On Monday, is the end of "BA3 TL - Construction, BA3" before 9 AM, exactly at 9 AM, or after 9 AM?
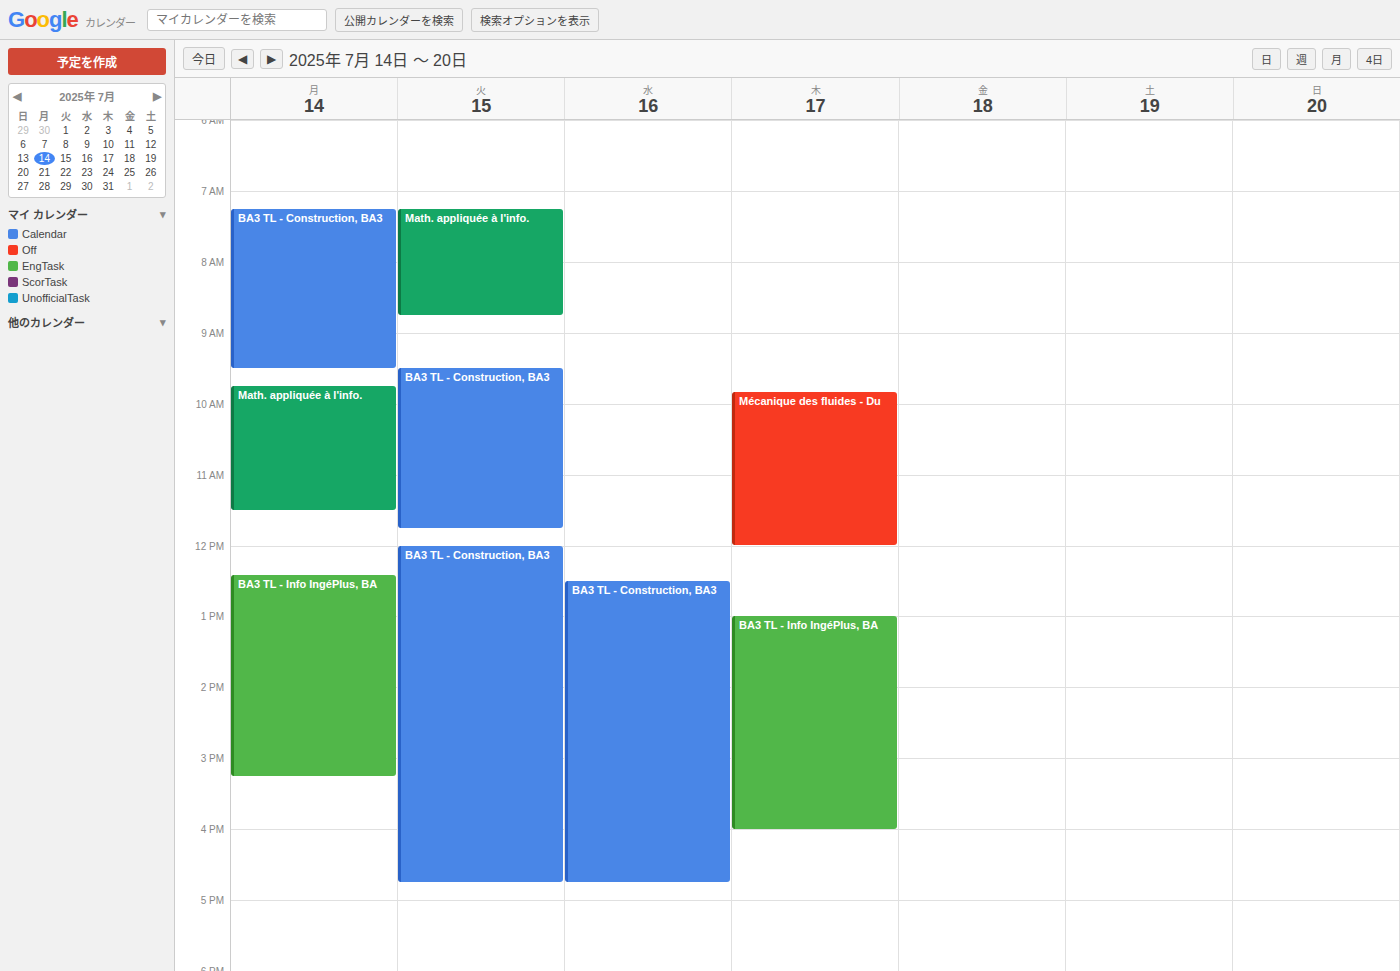
9:30 AM -- after 9 AM, 30 minutes below the 9 AM line.